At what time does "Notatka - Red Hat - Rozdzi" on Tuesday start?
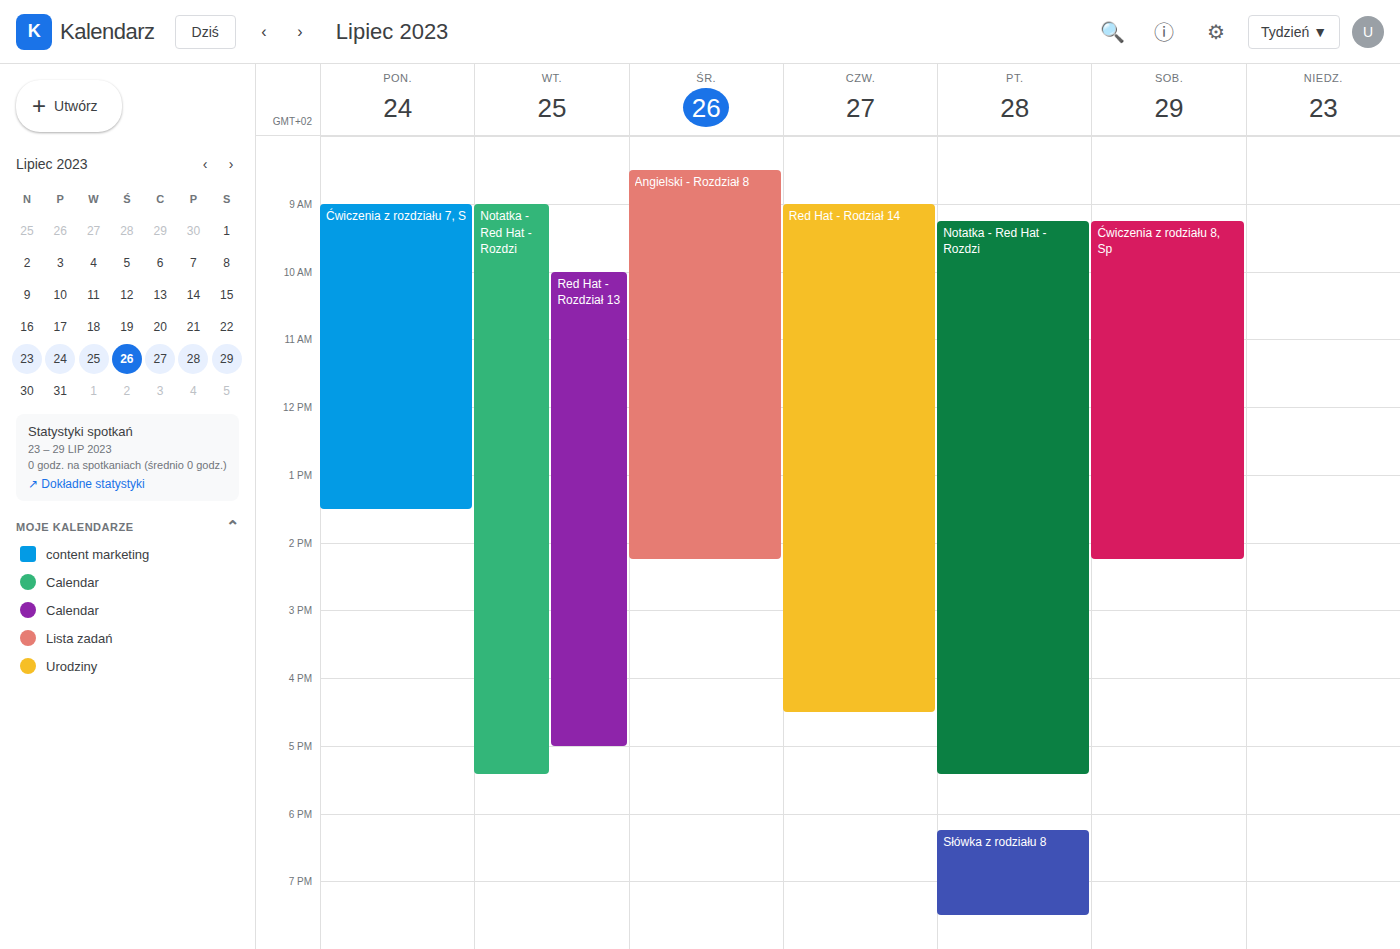
9:00 AM